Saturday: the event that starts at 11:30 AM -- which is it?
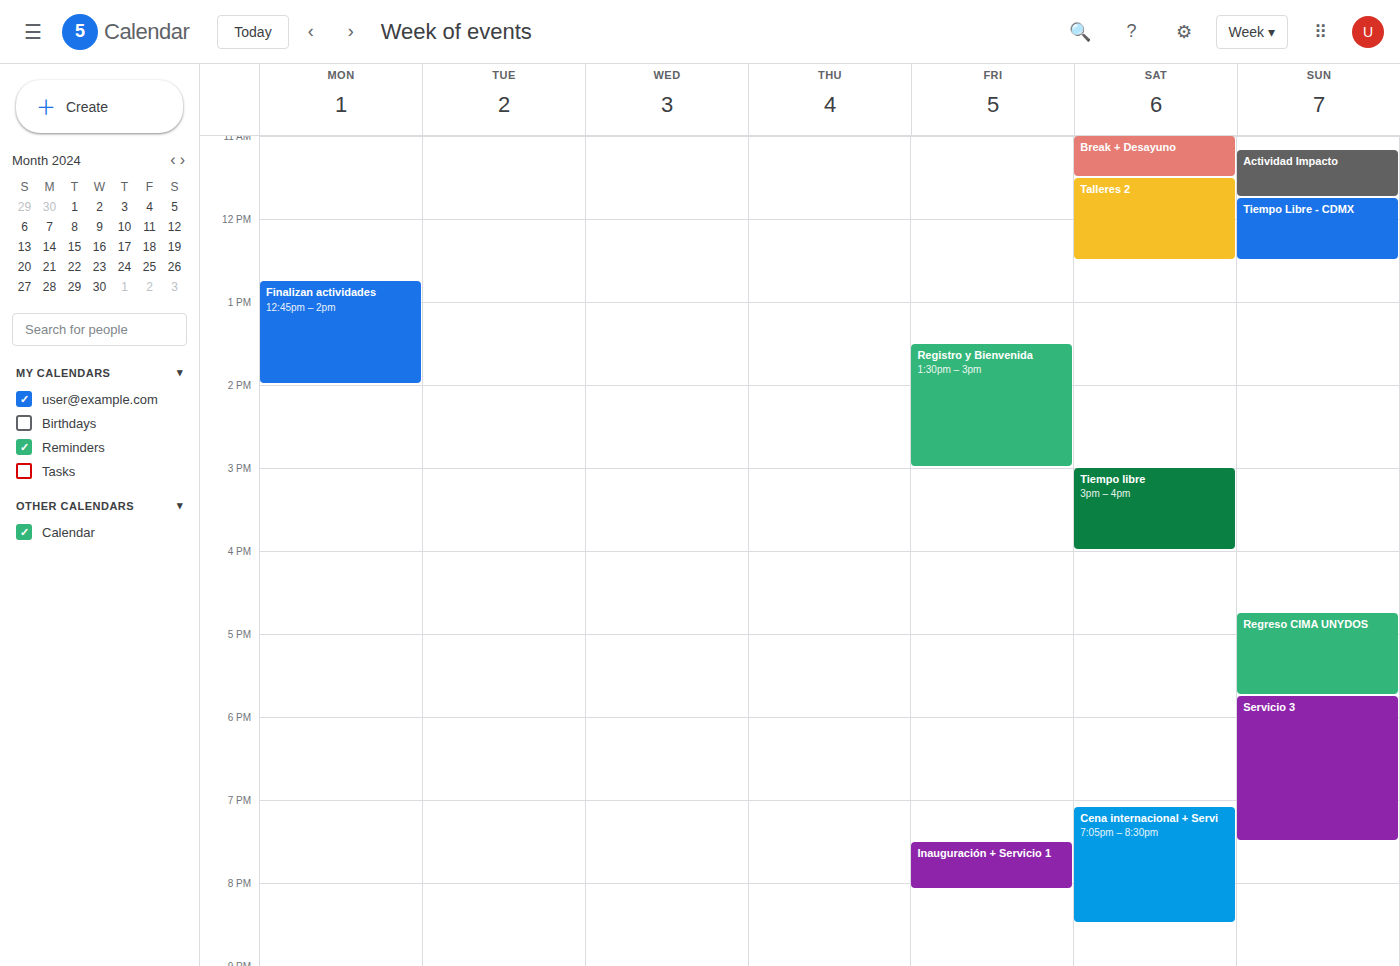
"Talleres 2"